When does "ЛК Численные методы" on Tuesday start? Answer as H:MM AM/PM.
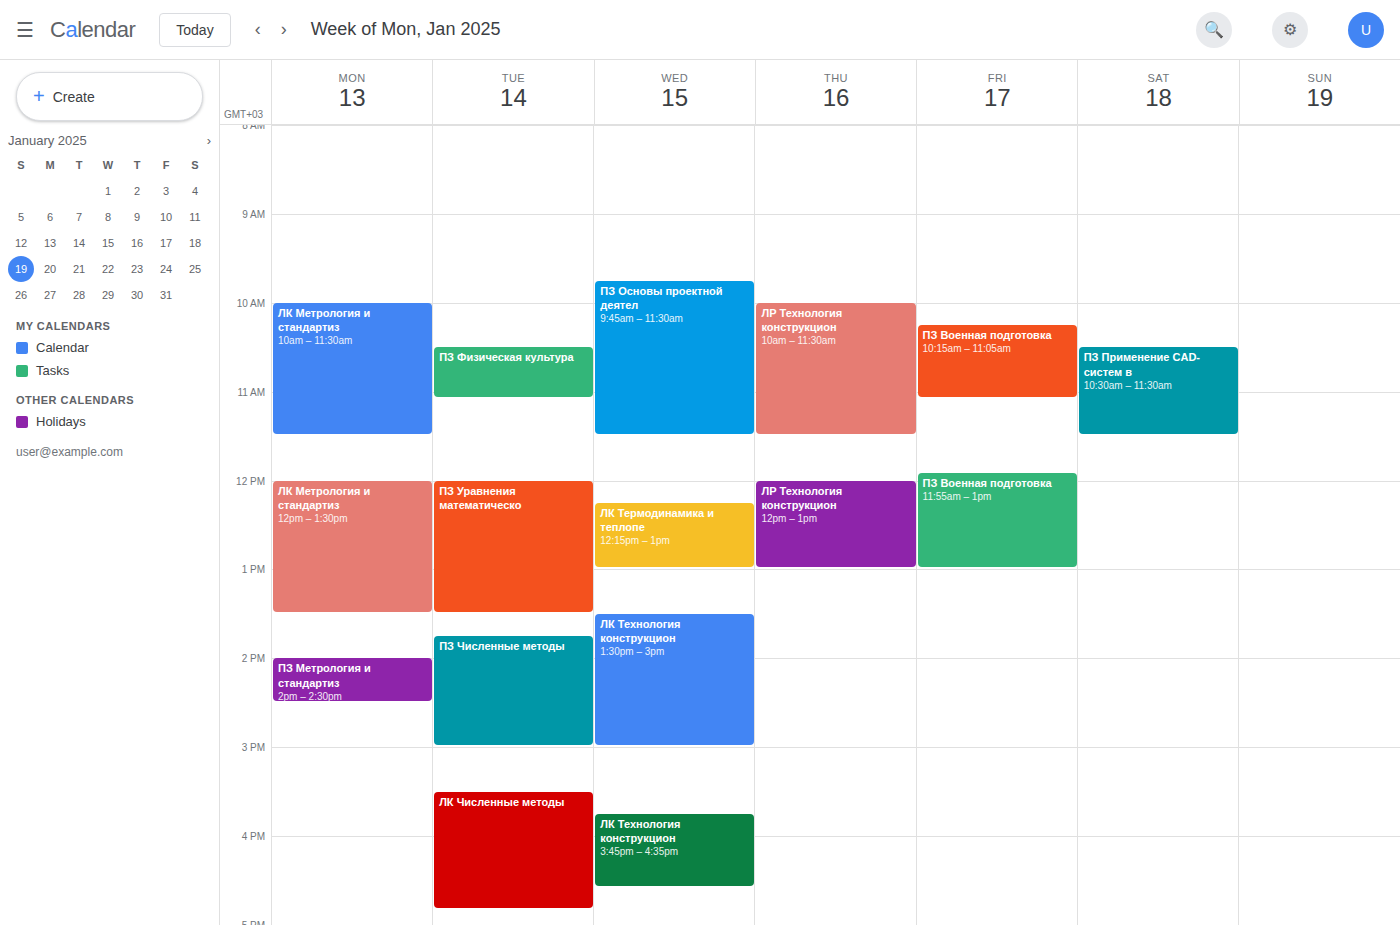
3:30 PM